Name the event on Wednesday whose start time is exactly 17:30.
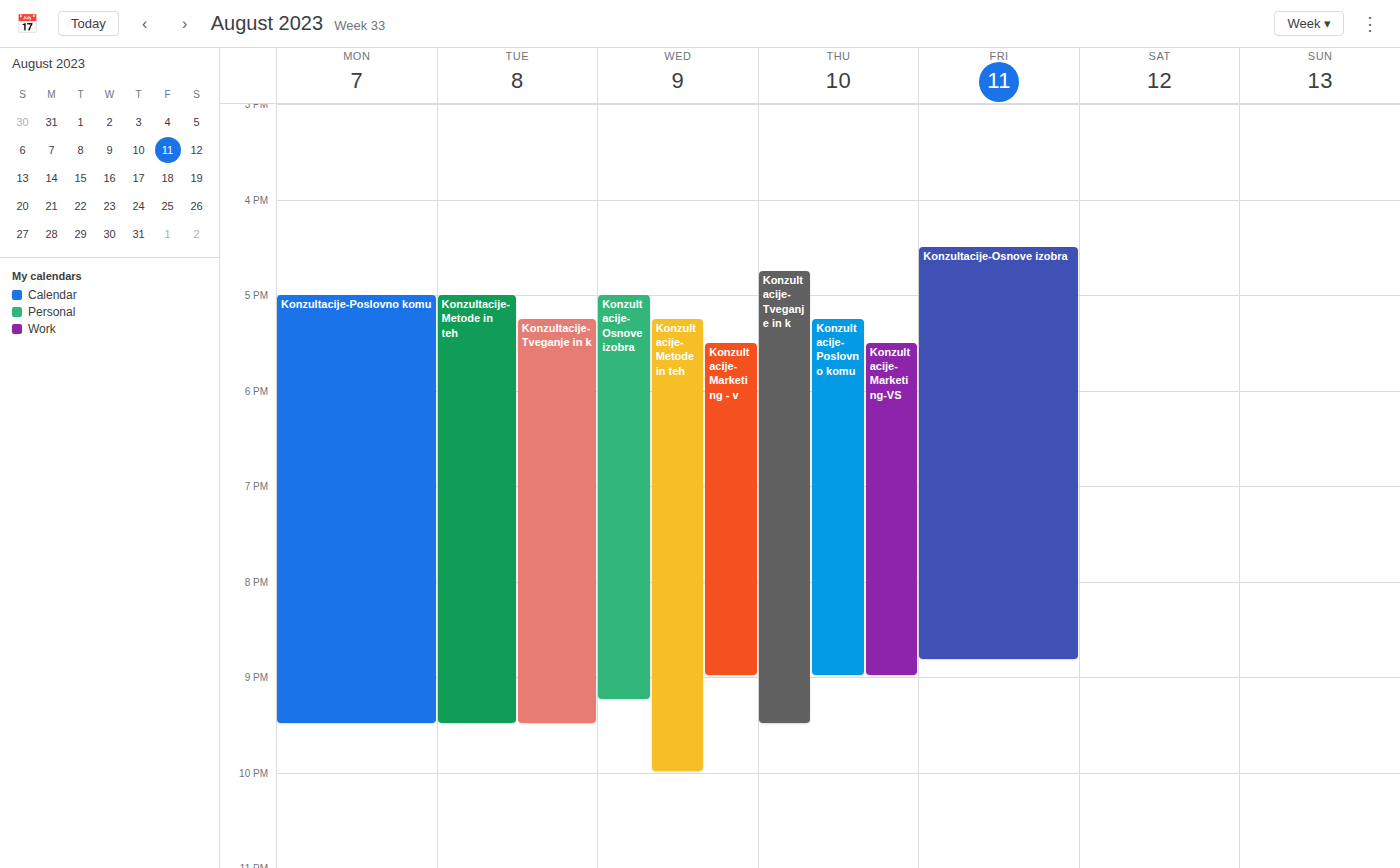
"Konzultacije-Marketing - v"